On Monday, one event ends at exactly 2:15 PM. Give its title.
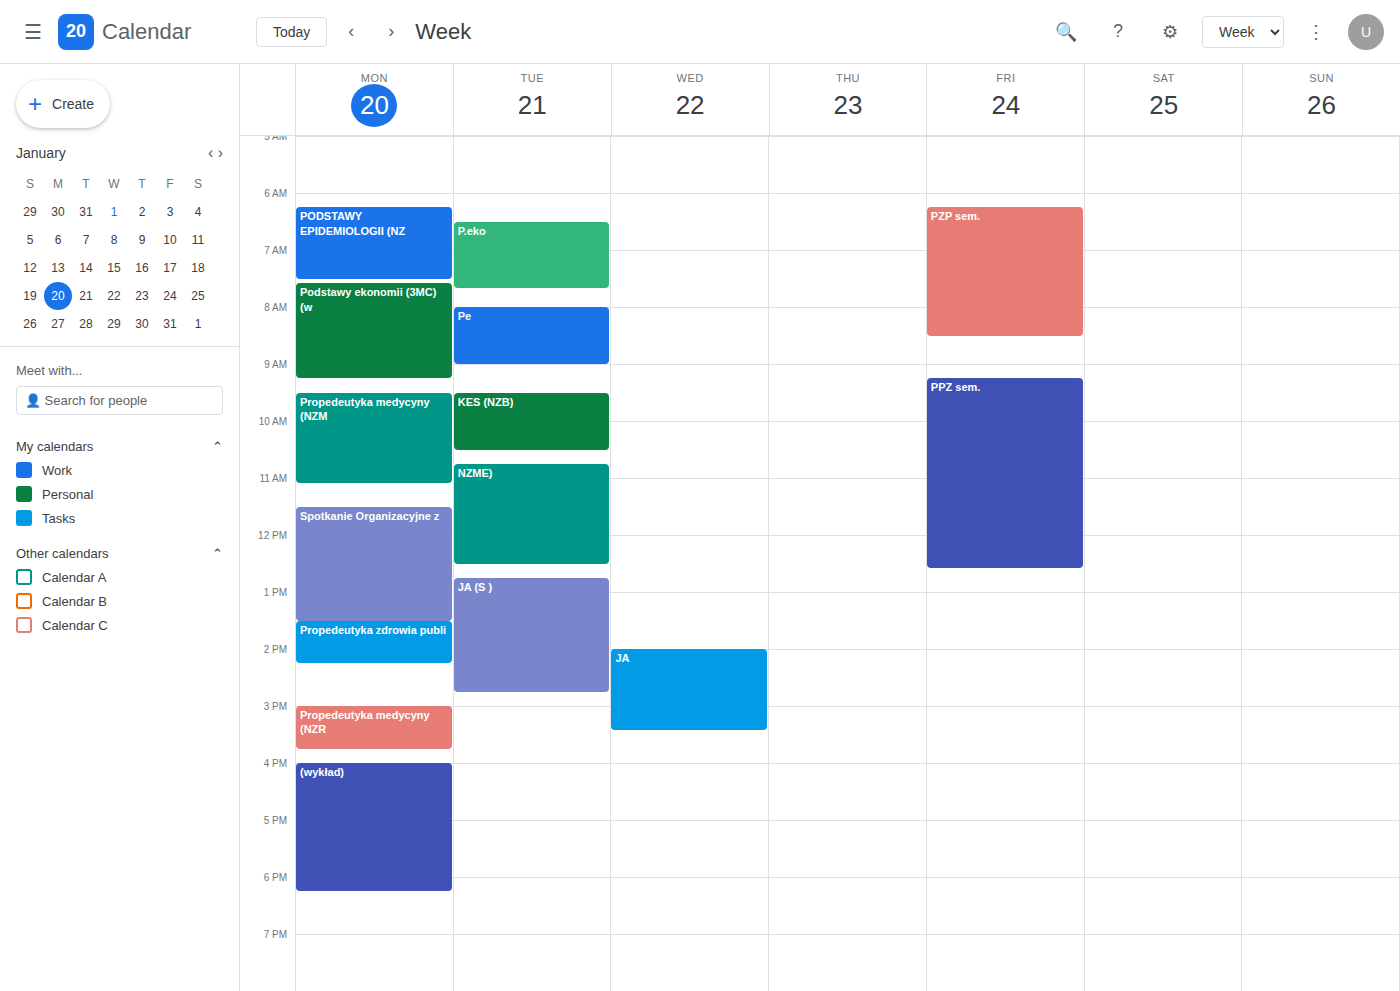
"Propedeutyka zdrowia publi"